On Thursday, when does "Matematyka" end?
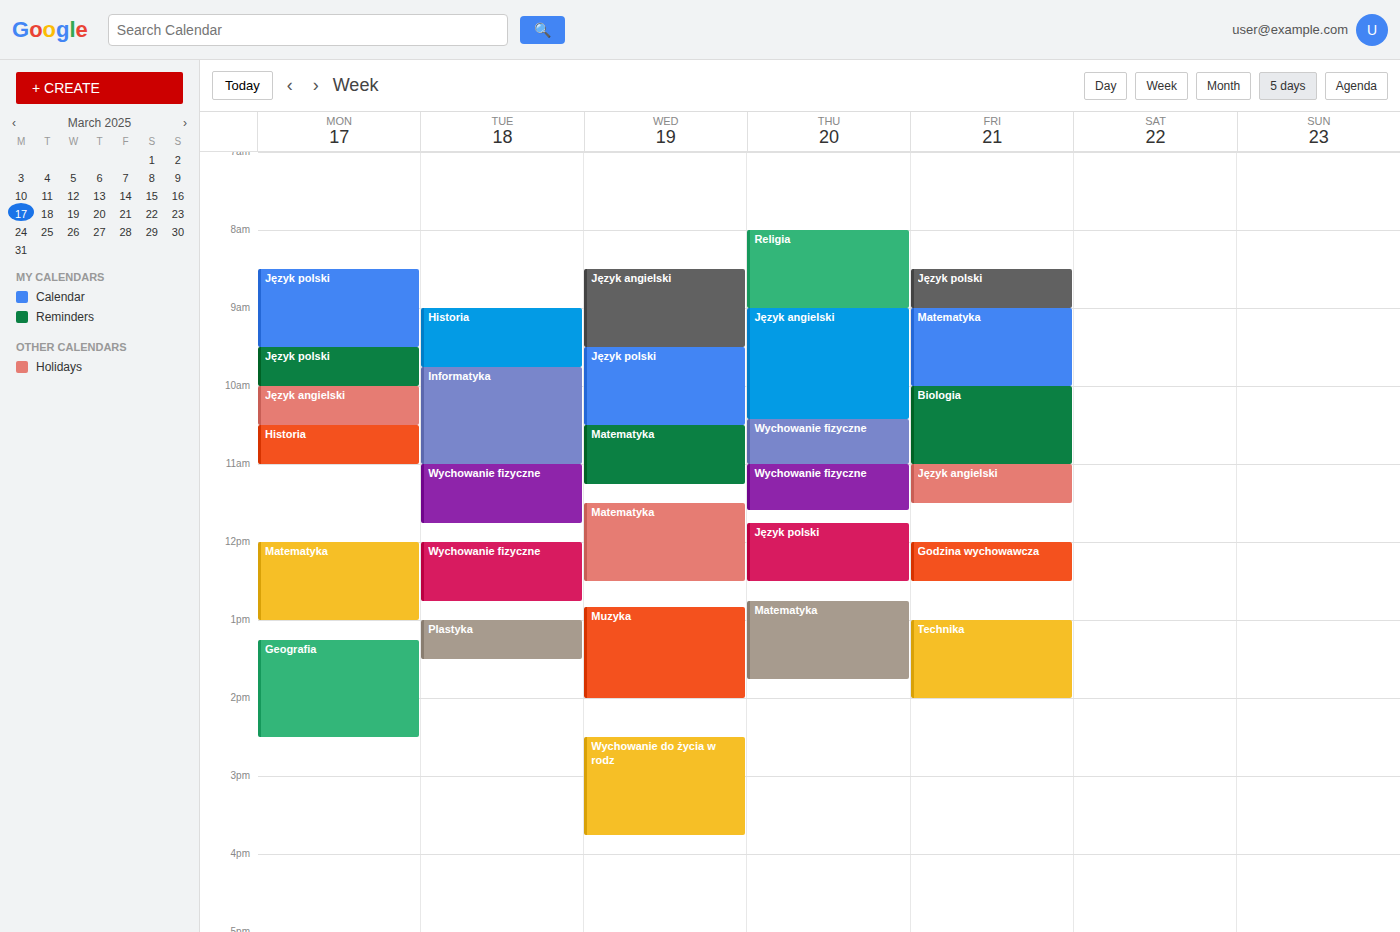
1:45 PM